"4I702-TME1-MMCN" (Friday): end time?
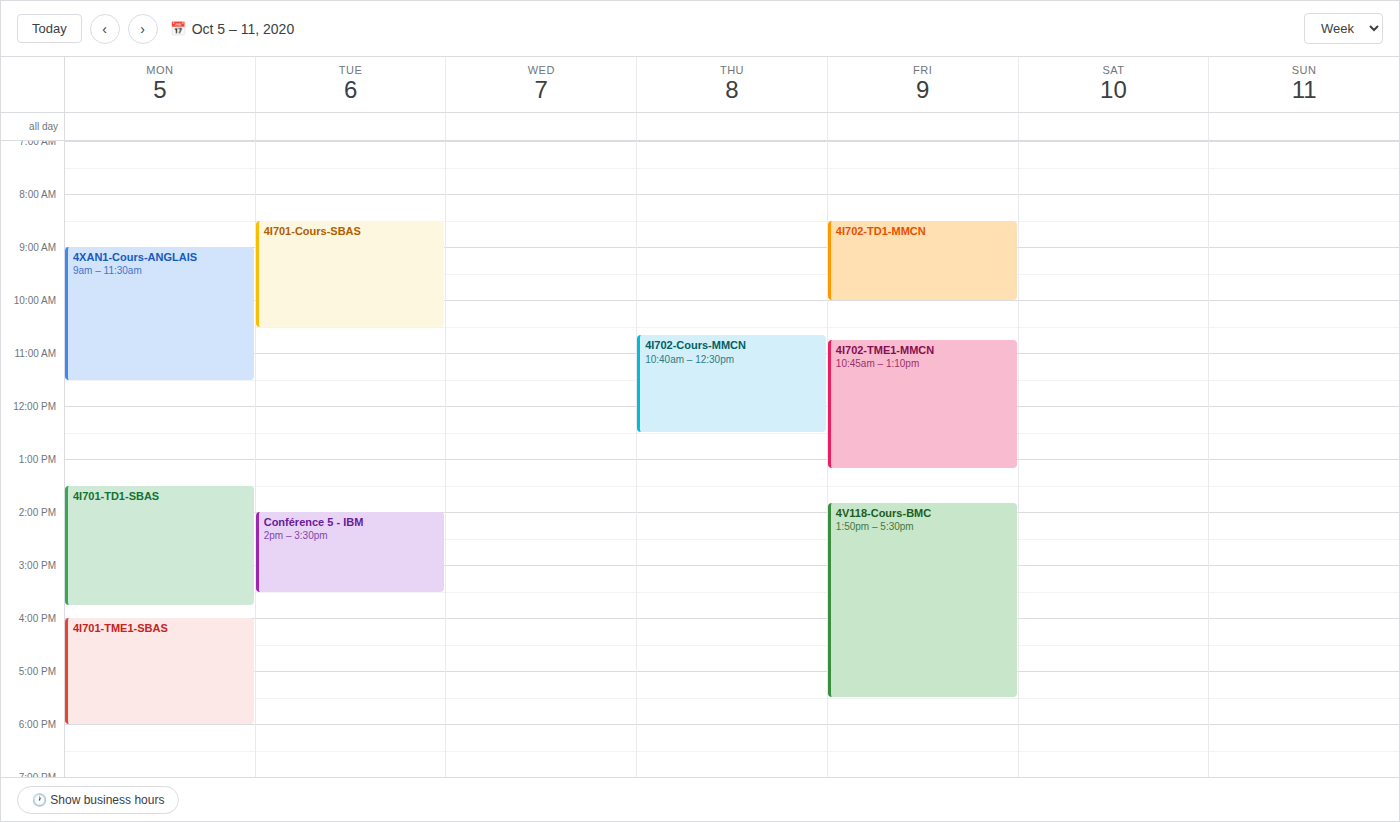
13:10